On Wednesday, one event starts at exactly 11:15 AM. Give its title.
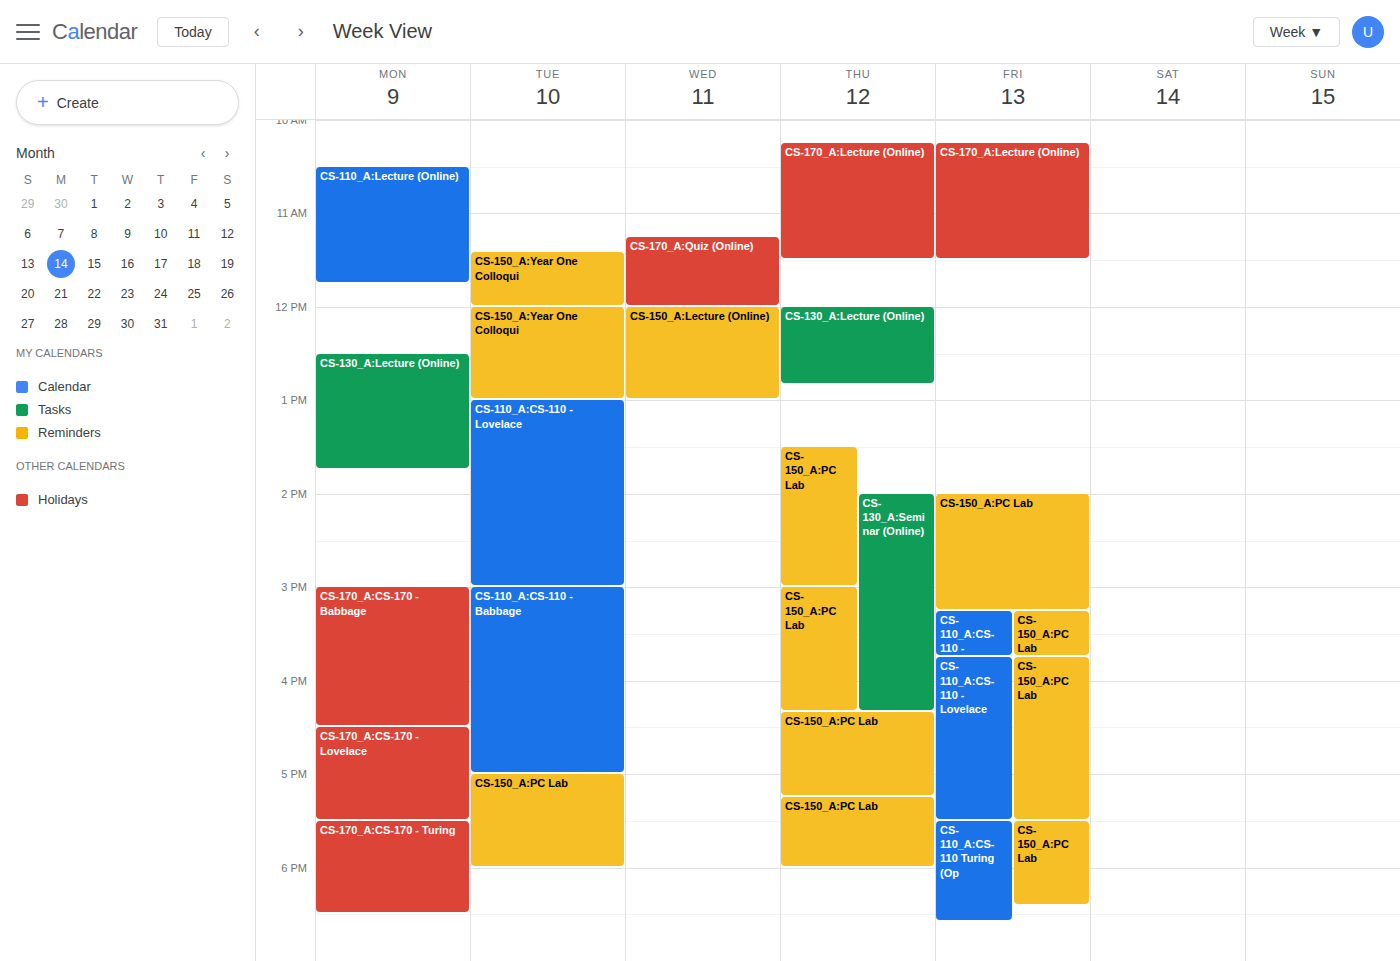
"CS-170_A:Quiz (Online)"